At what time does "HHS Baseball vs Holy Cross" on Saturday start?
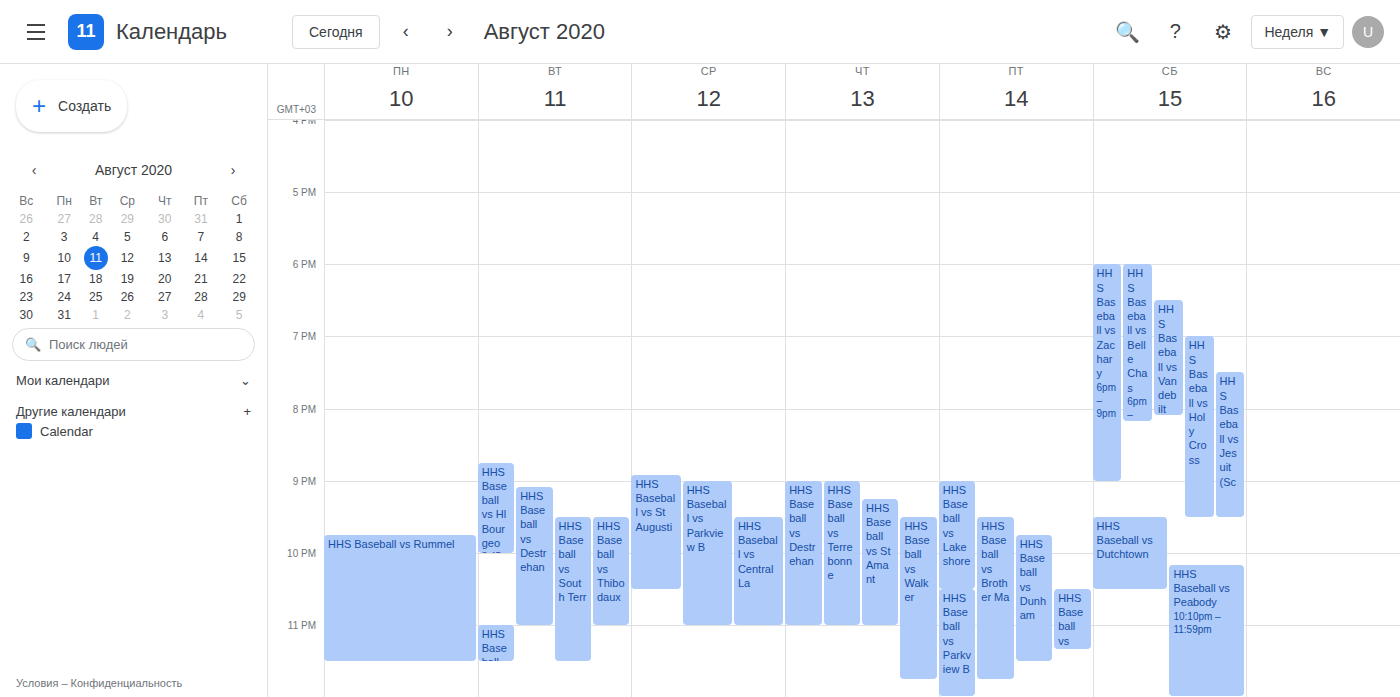
7:00 PM